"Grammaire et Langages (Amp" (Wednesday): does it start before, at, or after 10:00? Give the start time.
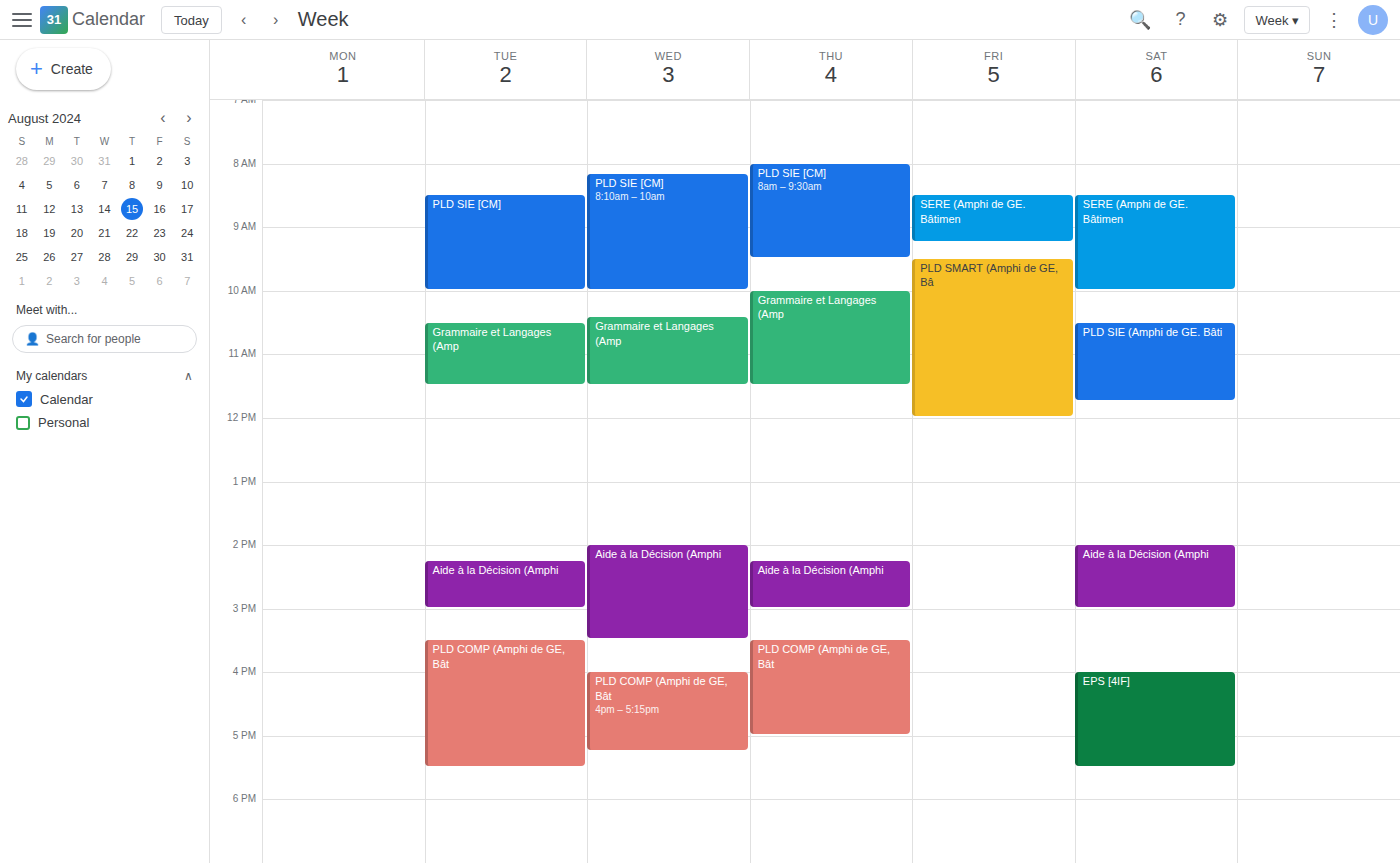
10:25 -- after 10:00, 25 minutes below the 10:00 line.